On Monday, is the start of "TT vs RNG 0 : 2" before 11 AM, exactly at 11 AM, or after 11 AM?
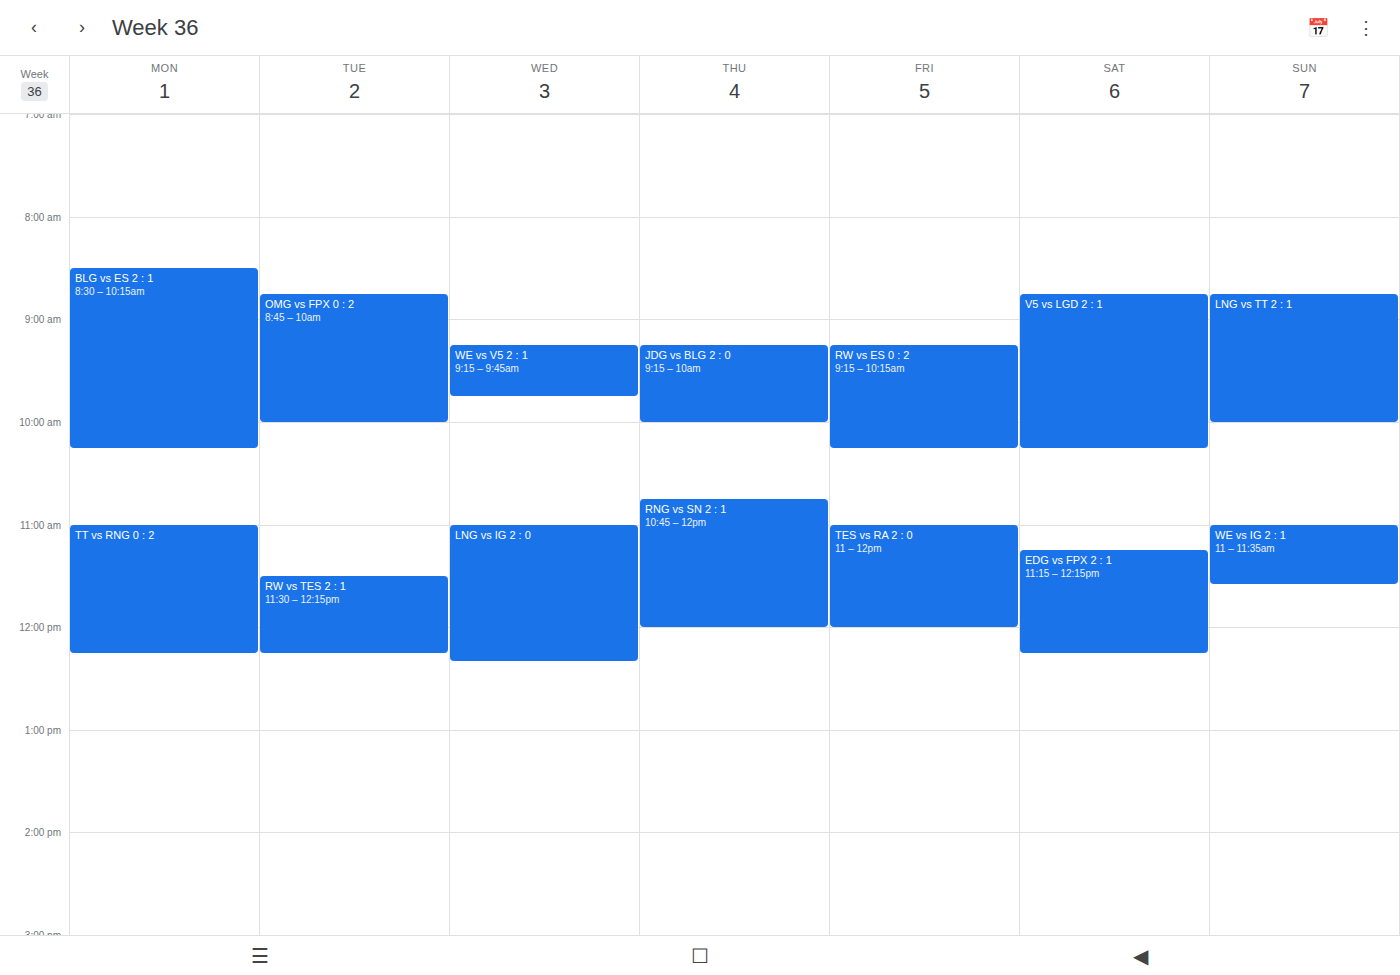
11:00 AM -- exactly at 11 AM, on the 11 AM line.